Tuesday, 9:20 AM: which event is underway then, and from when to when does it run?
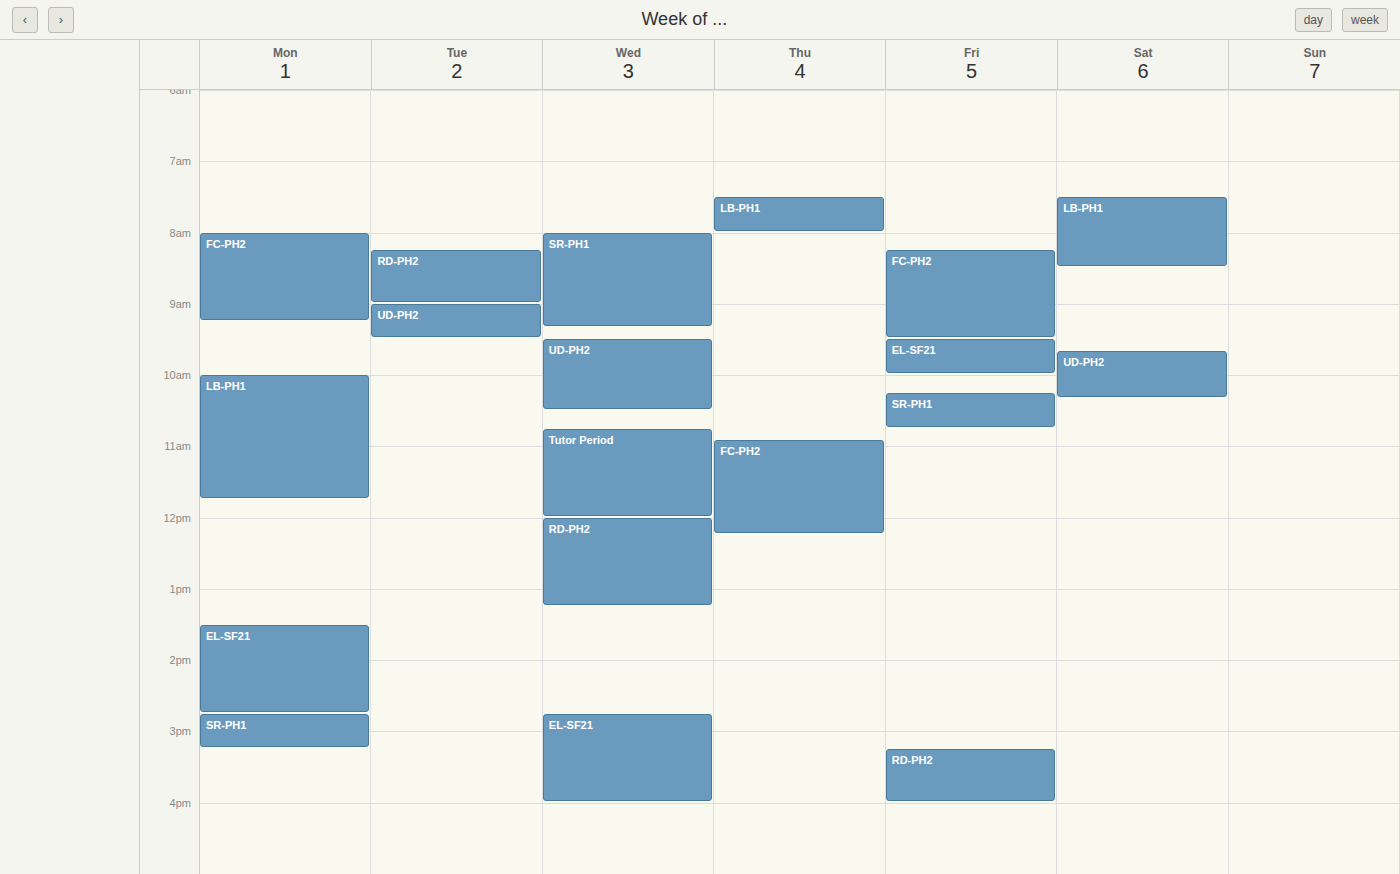
"UD-PH2", 9:00 AM to 9:30 AM